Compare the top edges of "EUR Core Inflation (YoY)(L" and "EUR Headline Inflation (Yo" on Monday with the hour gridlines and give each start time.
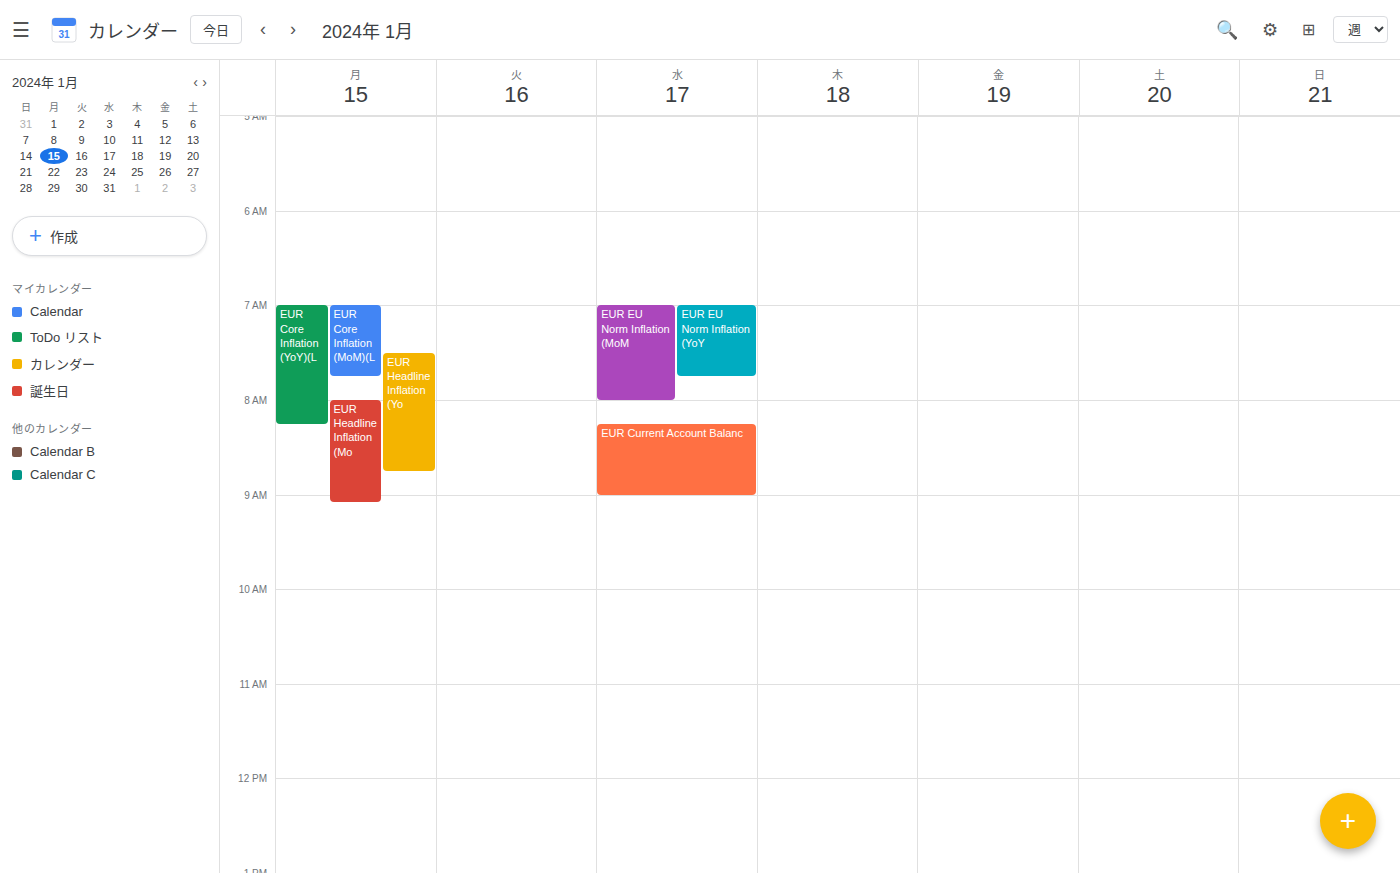
"EUR Core Inflation (YoY)(L": 07:00, exactly on the 07:00 line. "EUR Headline Inflation (Yo": 07:30, halfway between the 07:00 and 08:00 lines.